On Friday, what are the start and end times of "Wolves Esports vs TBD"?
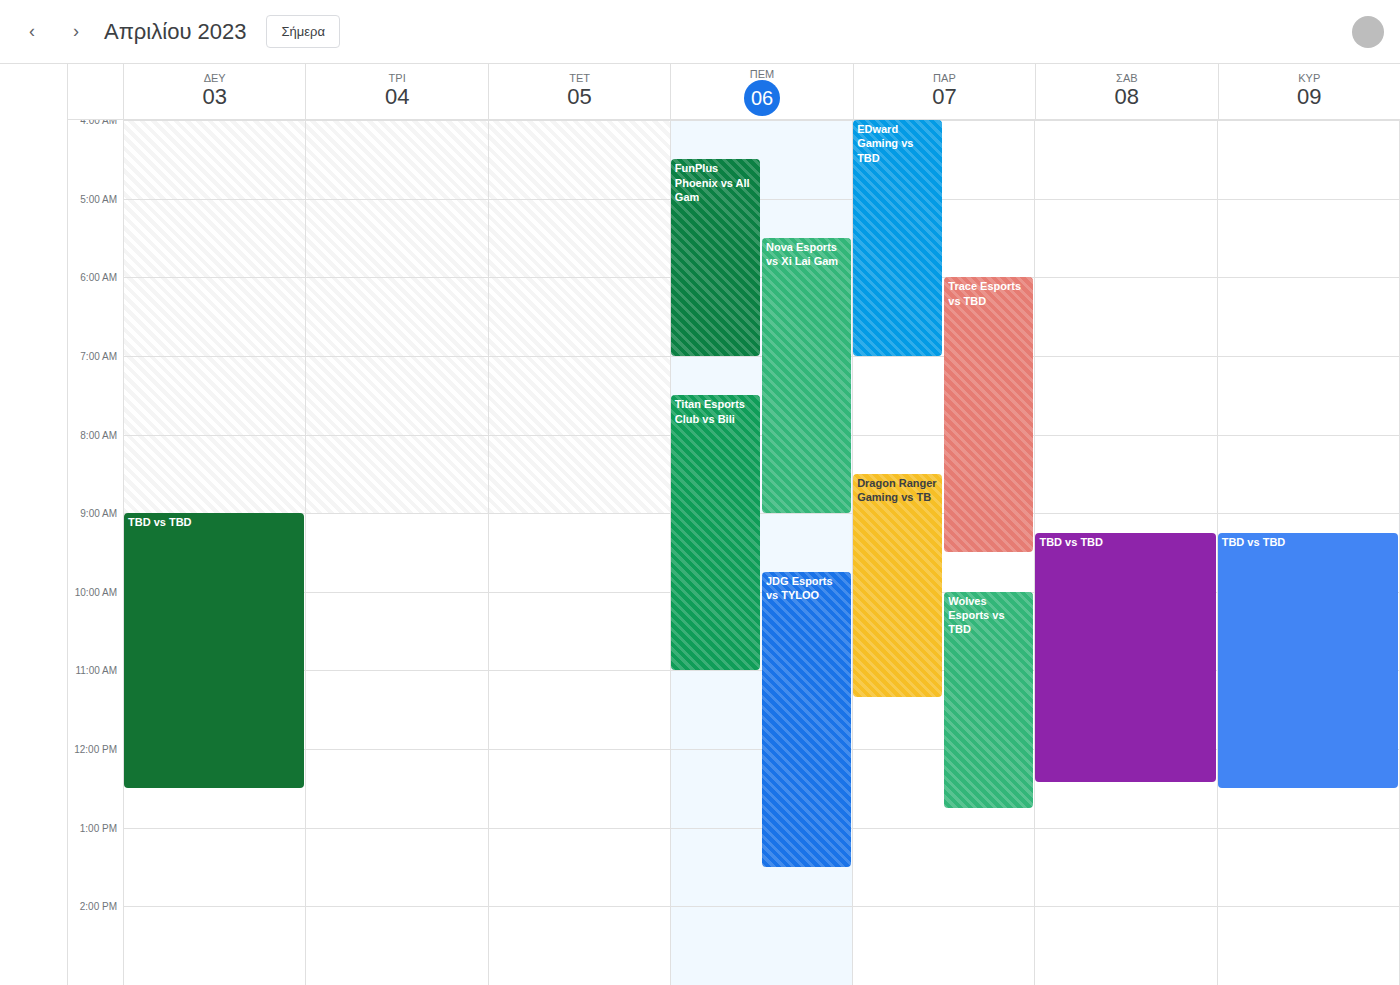
10:00 AM to 12:45 PM